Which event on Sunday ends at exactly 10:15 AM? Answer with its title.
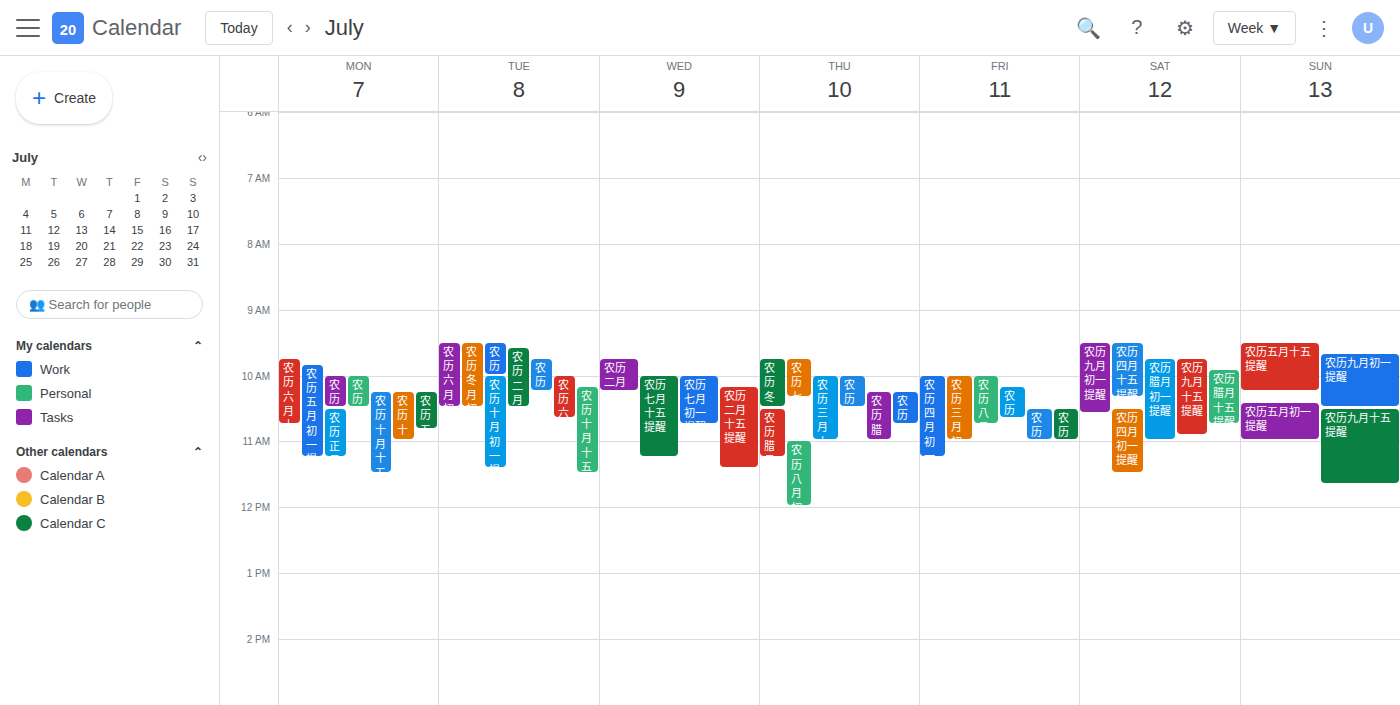
"农历五月十五提醒"